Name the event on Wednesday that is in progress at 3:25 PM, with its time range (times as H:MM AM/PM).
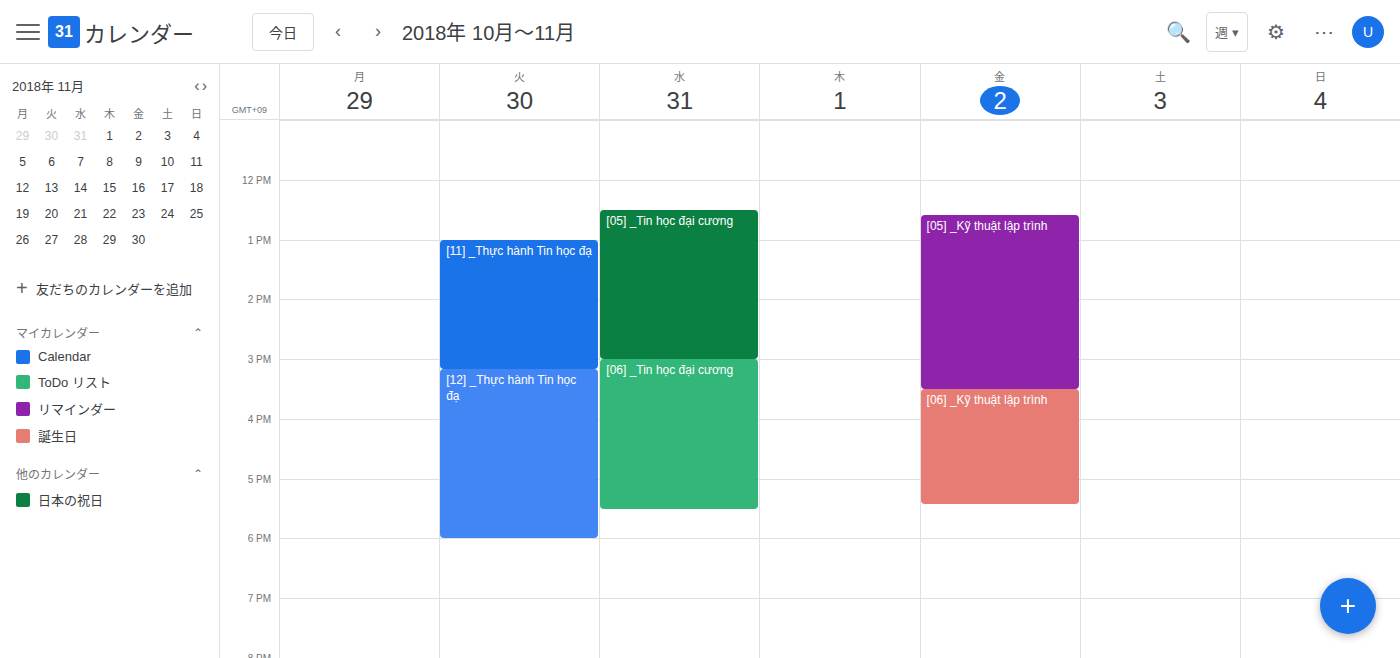
"[06] _Tin học đại cương", 3:00 PM to 5:30 PM